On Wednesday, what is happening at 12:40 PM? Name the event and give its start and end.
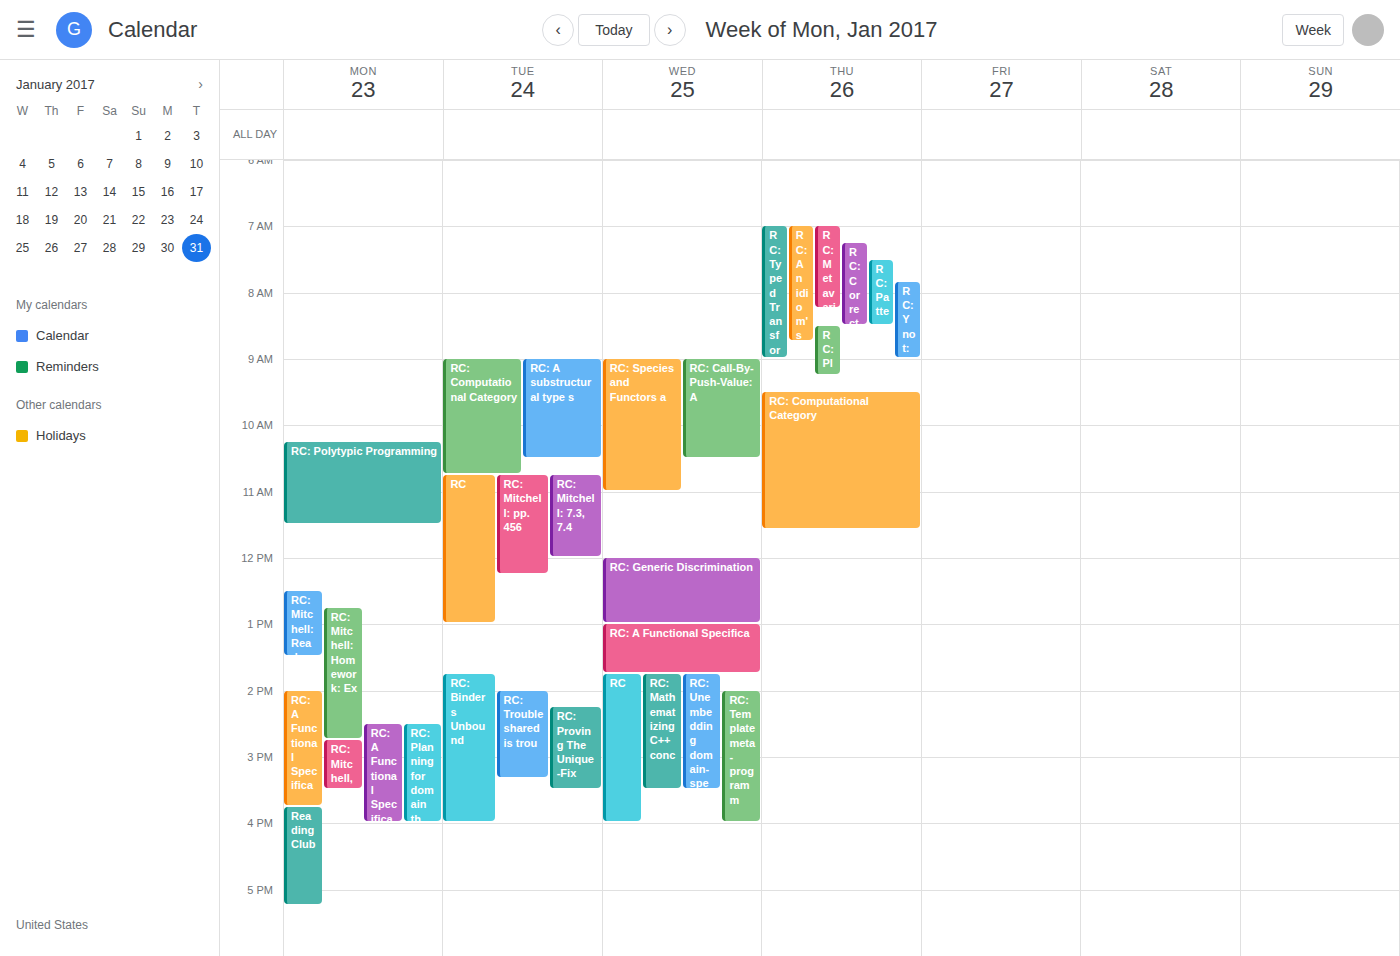
"RC: Generic Discrimination", 12:00 PM to 1:00 PM